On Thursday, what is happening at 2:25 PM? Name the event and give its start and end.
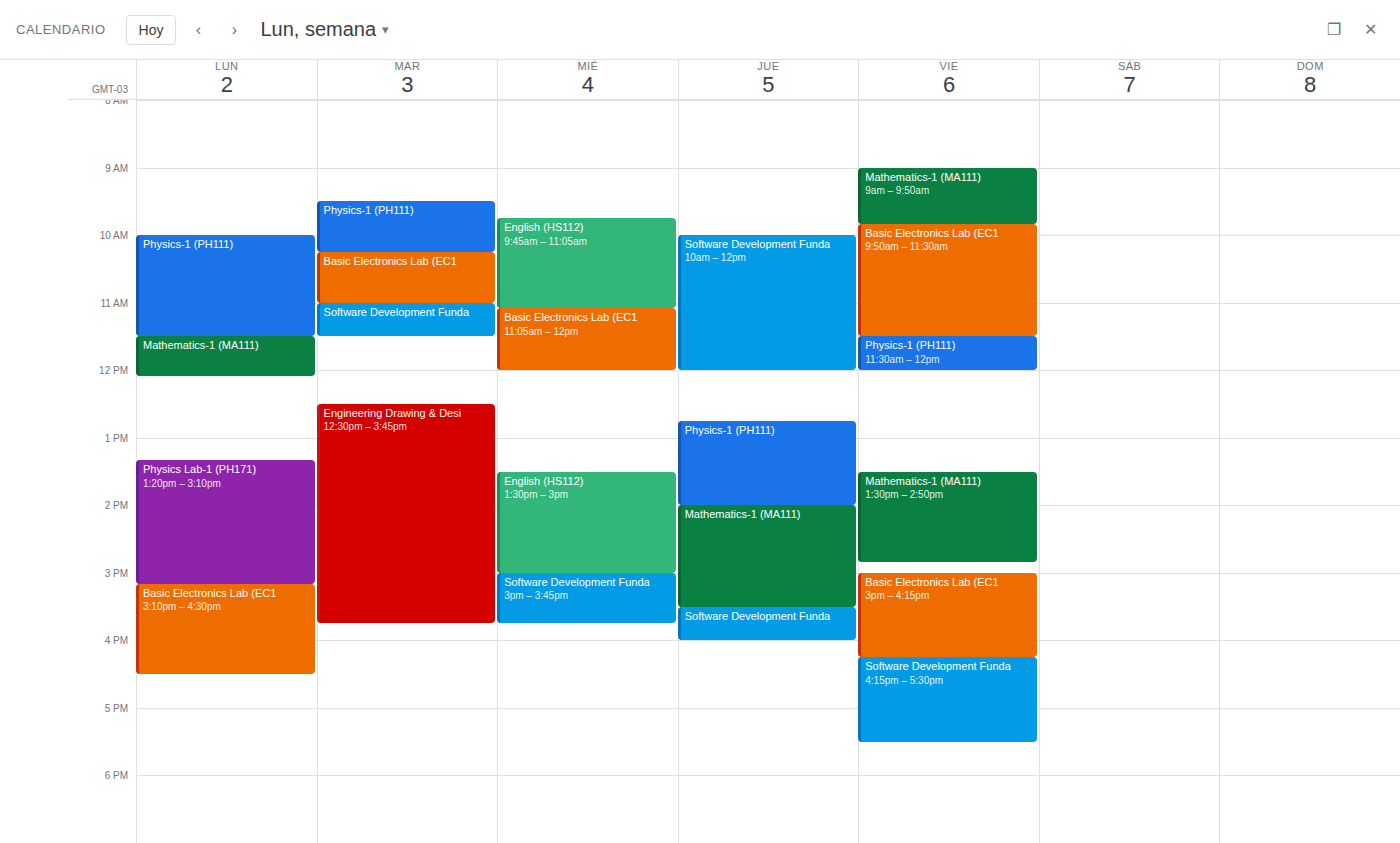
"Mathematics-1 (MA111)", 2:00 PM to 3:30 PM